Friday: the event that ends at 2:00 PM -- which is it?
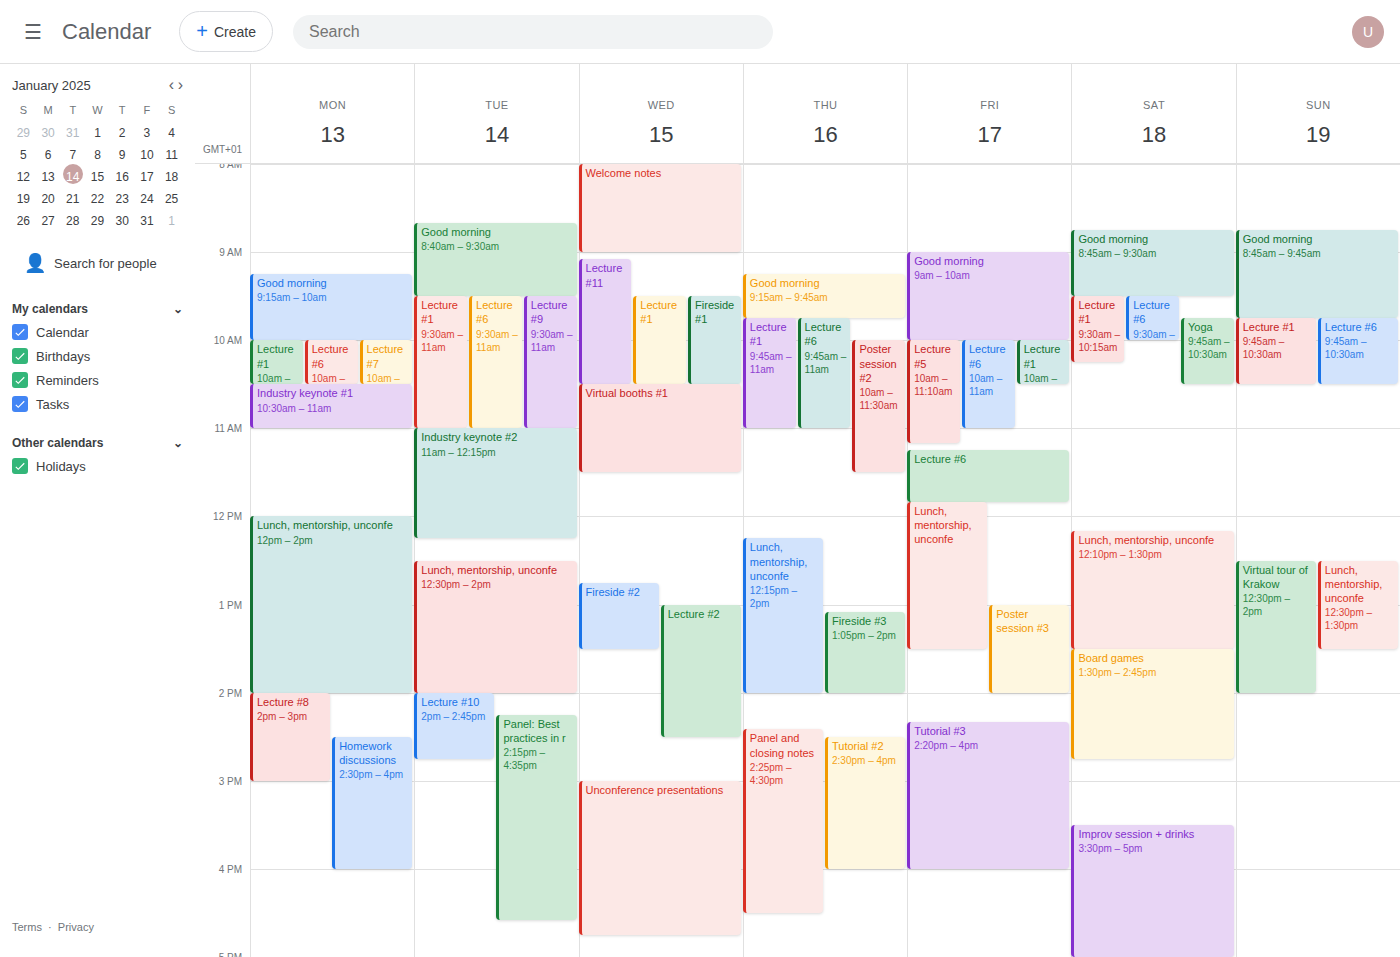
"Poster session #3"